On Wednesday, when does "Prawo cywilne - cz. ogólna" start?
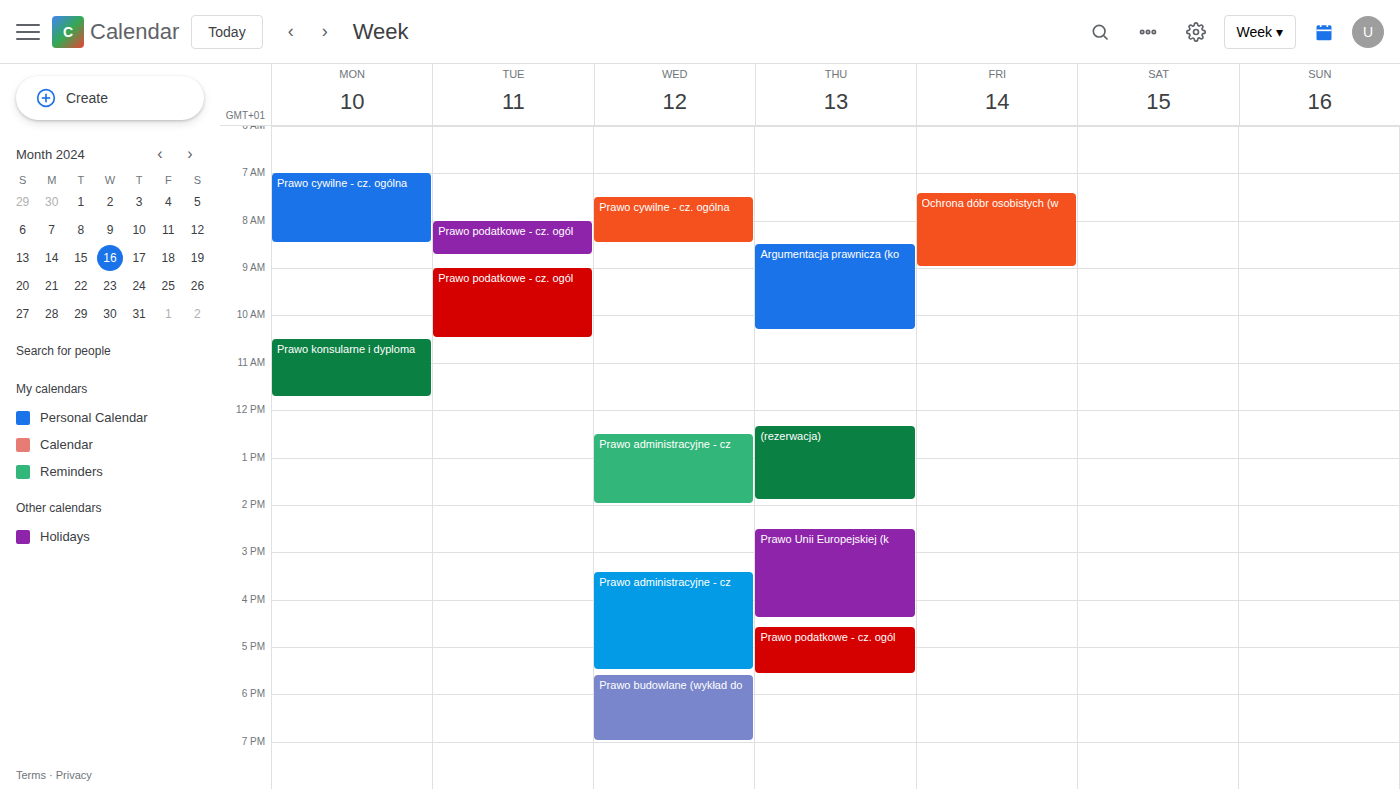
7:30 AM